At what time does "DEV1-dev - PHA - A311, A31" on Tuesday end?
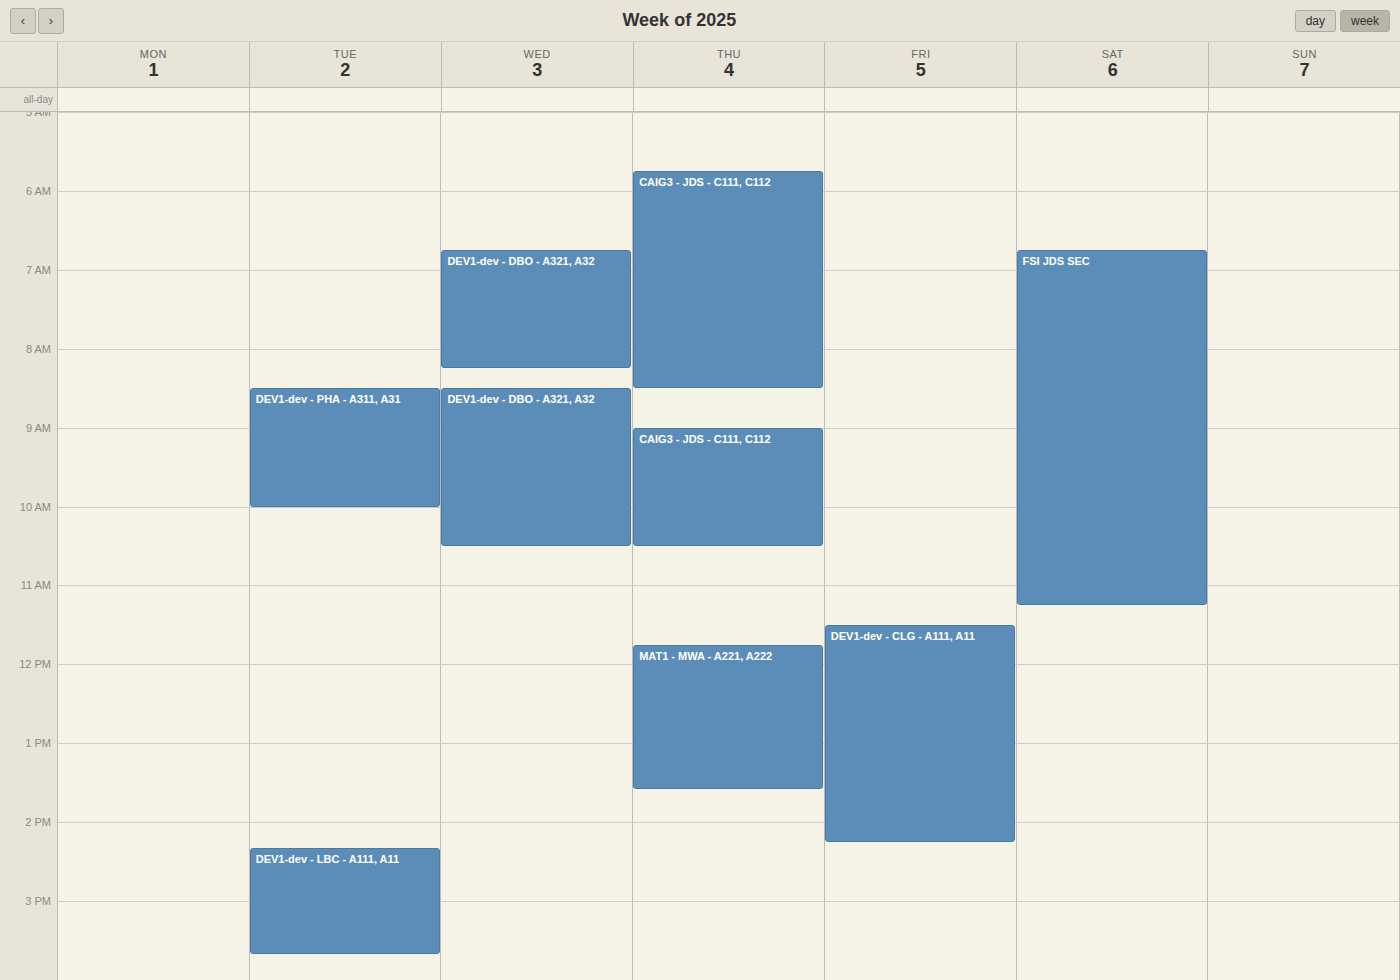
10:00 AM